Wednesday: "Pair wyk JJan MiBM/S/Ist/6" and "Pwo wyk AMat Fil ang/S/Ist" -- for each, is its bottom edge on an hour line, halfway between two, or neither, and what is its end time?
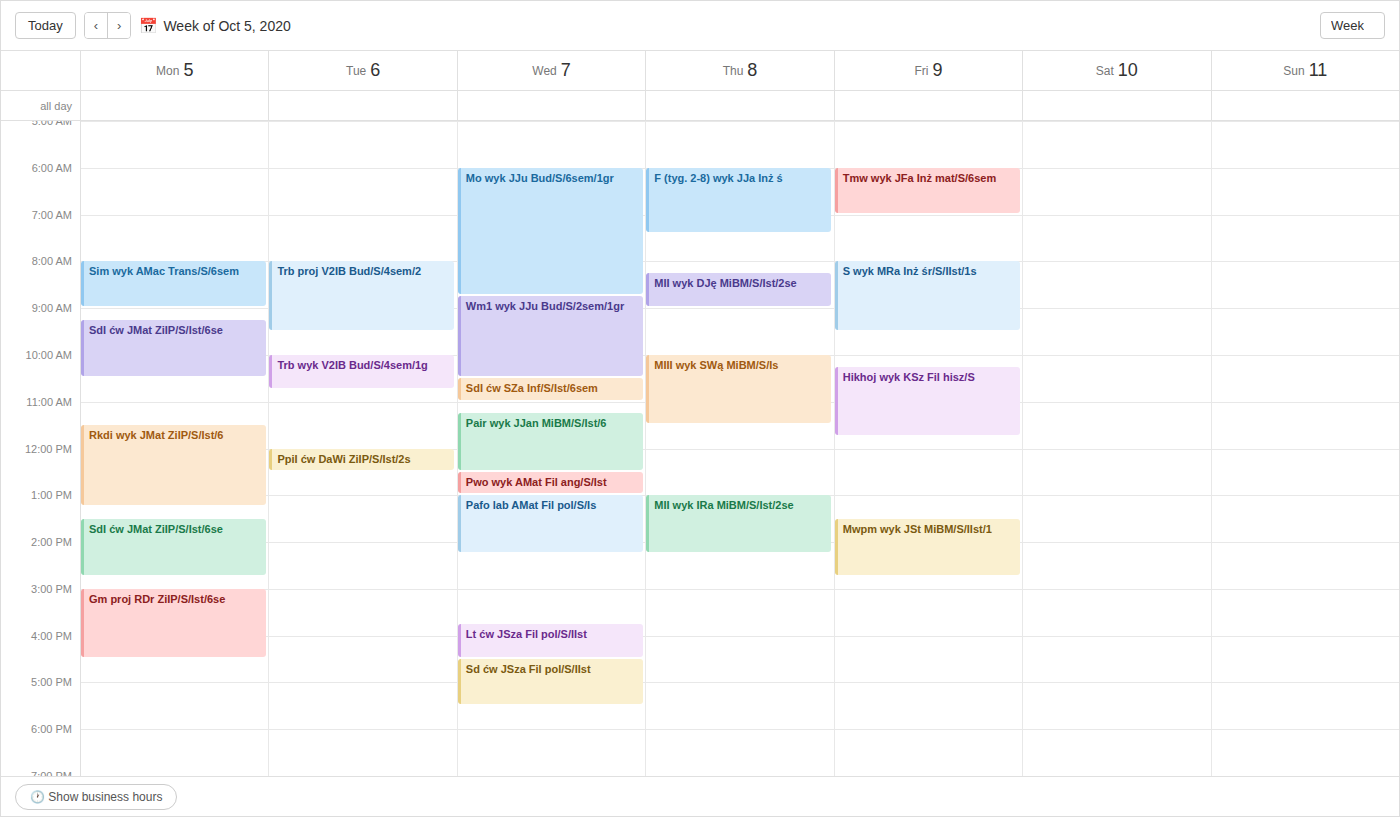
"Pair wyk JJan MiBM/S/Ist/6": 12:30 PM, halfway between the 12 PM and 1 PM lines. "Pwo wyk AMat Fil ang/S/Ist": 1:00 PM, exactly on the 1 PM line.